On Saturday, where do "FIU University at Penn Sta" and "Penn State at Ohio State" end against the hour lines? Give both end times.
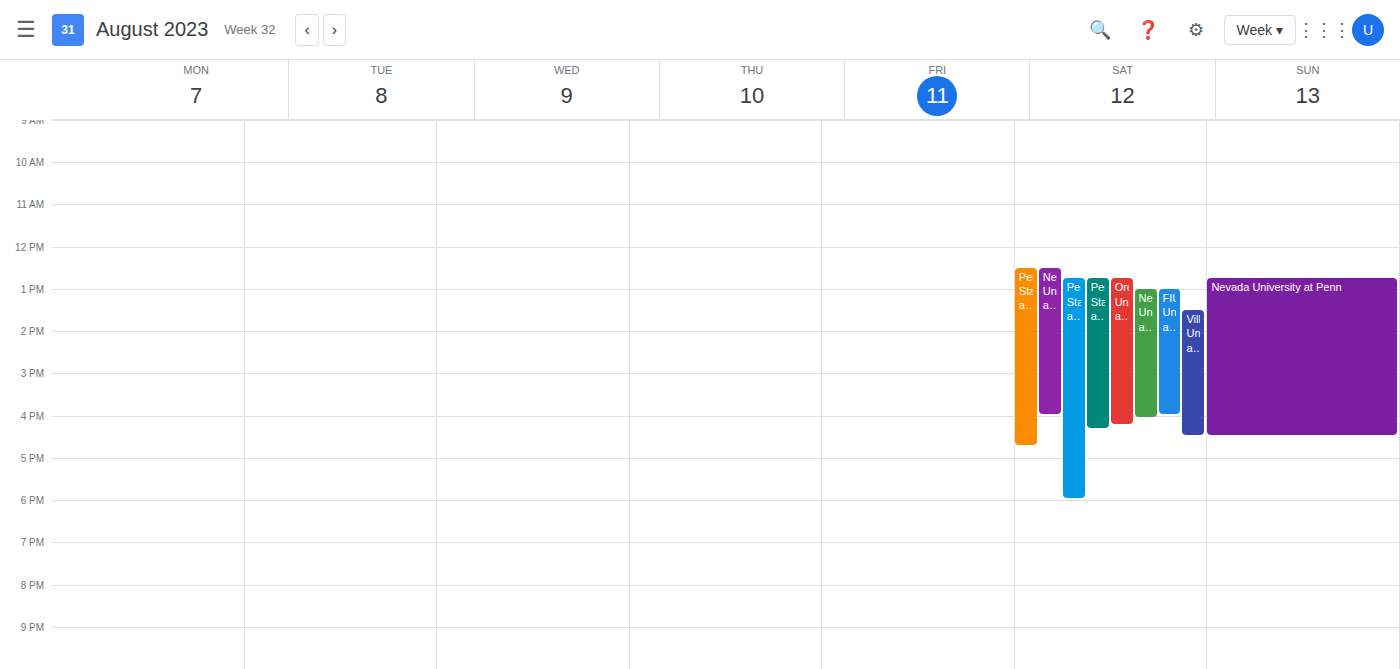
"FIU University at Penn Sta": 4:00 PM, exactly on the 4 PM line. "Penn State at Ohio State": 6:00 PM, exactly on the 6 PM line.